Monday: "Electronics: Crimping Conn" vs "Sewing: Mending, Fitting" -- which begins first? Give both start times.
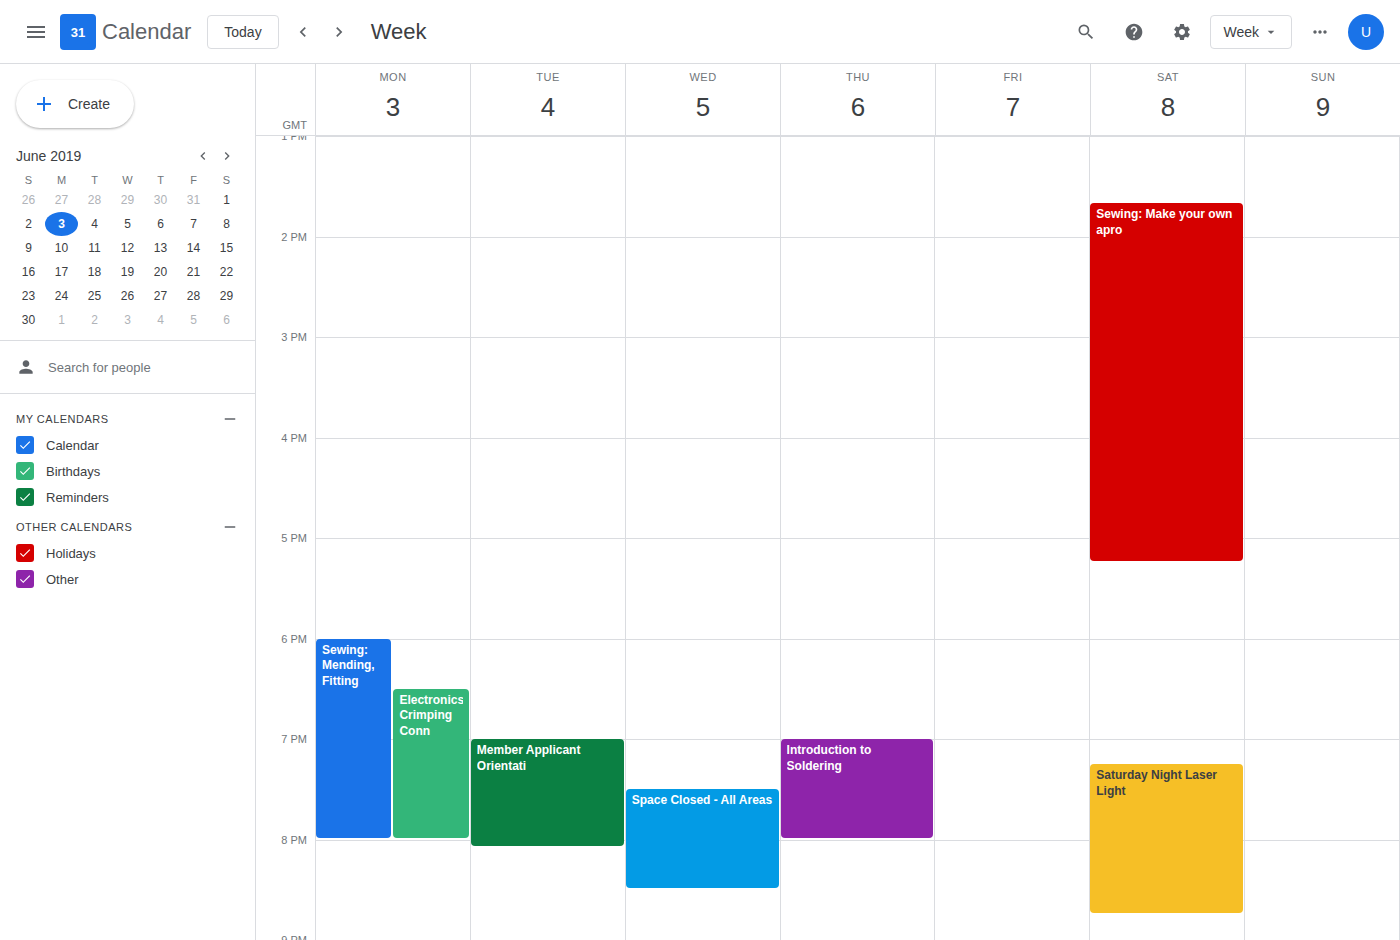
"Sewing: Mending, Fitting" 6:00 PM; "Electronics: Crimping Conn" 6:30 PM.